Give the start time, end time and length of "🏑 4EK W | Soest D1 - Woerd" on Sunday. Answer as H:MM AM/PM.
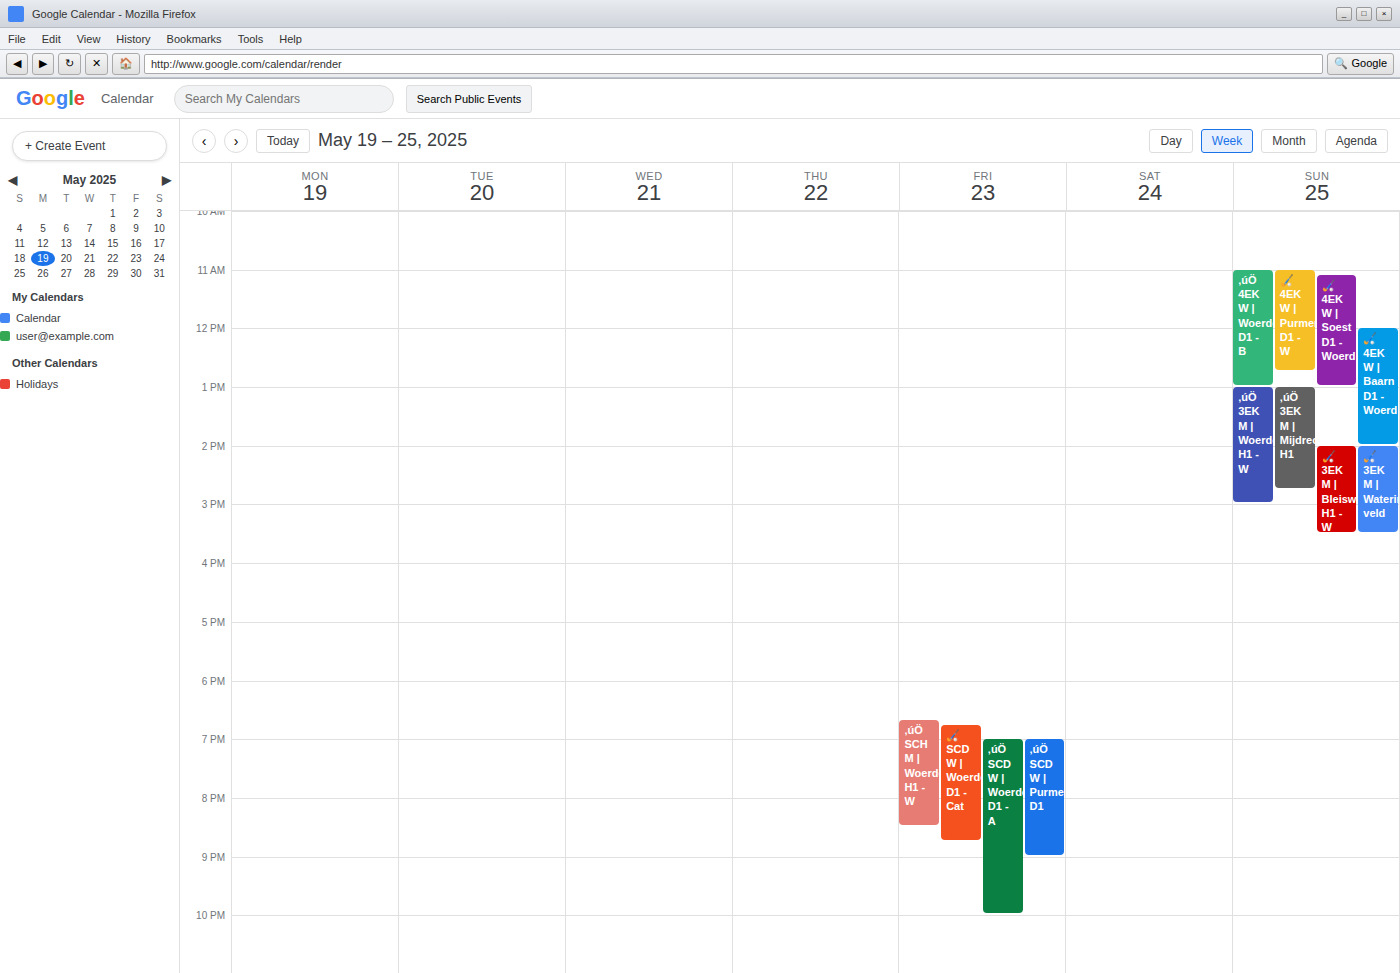
11:05 AM to 1:00 PM, 1 hour 55 minutes